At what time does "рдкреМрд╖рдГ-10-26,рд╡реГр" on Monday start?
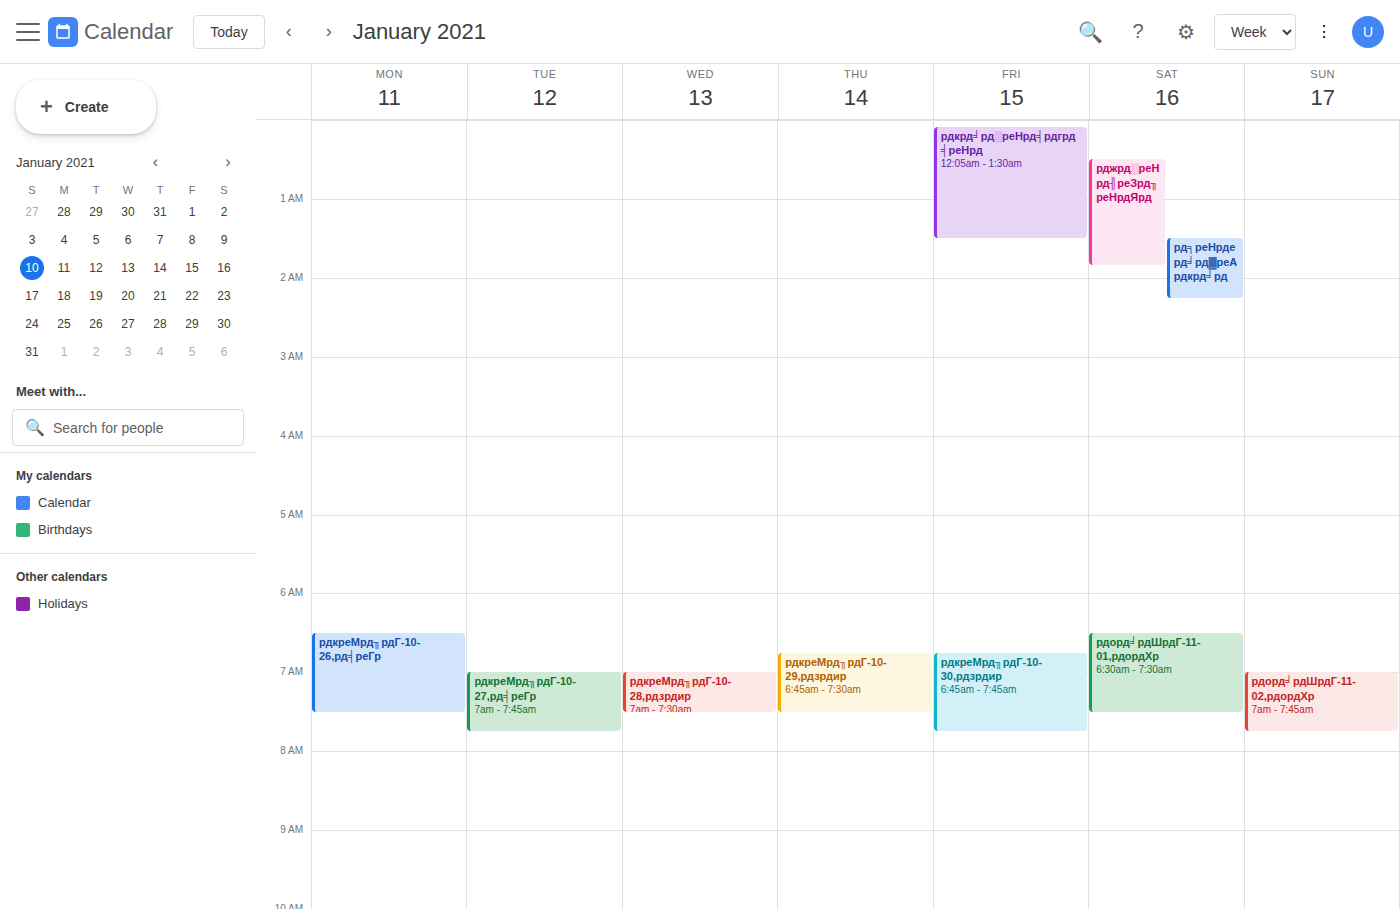
6:30 AM